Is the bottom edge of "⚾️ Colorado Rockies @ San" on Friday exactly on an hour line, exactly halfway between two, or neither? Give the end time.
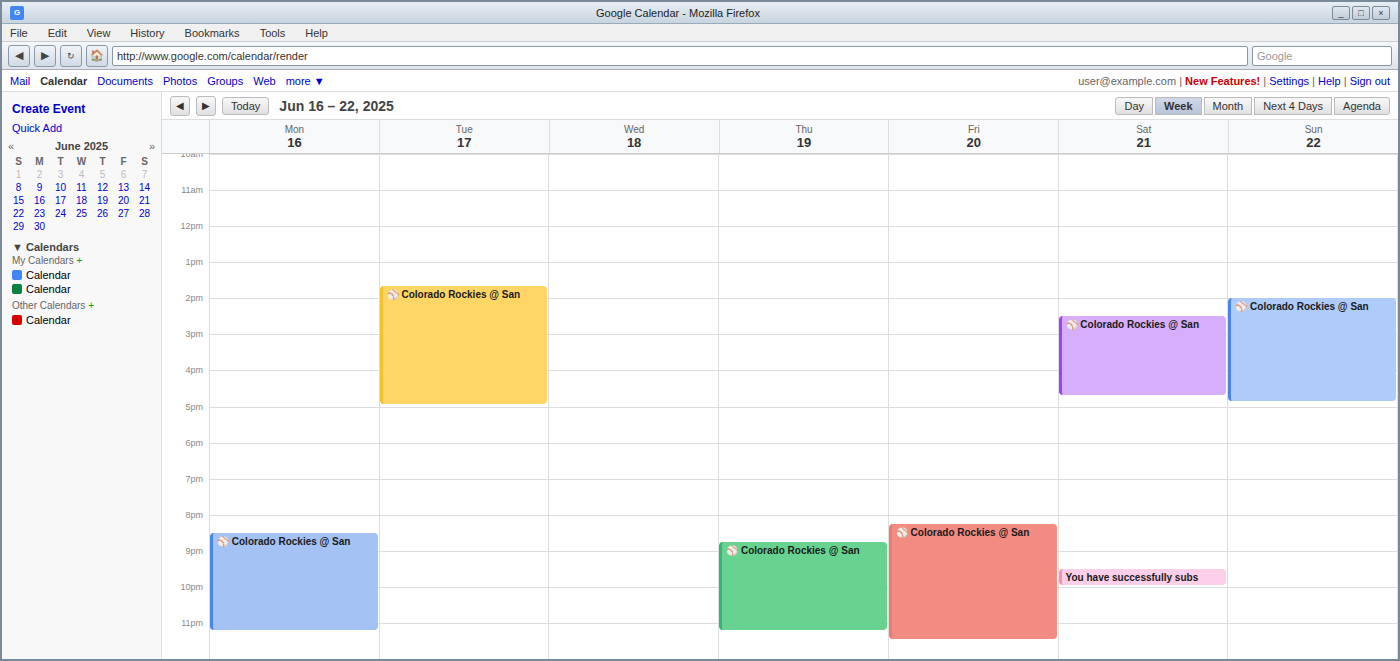
11:30 PM -- halfway between the 11 PM and 12 AM lines.